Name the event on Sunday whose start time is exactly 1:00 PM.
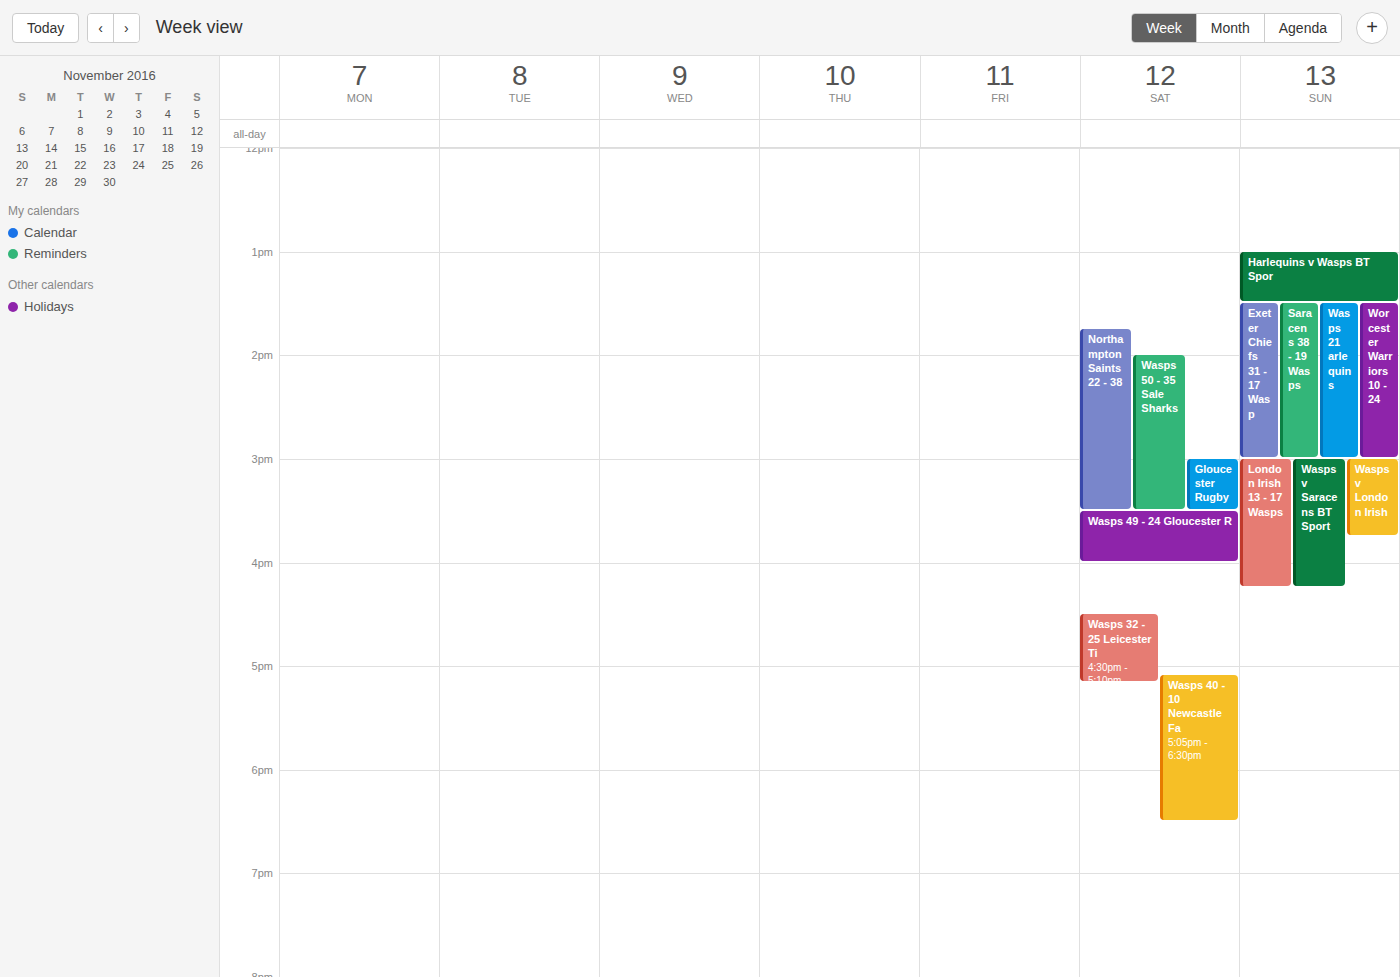
"Harlequins v Wasps BT Spor"